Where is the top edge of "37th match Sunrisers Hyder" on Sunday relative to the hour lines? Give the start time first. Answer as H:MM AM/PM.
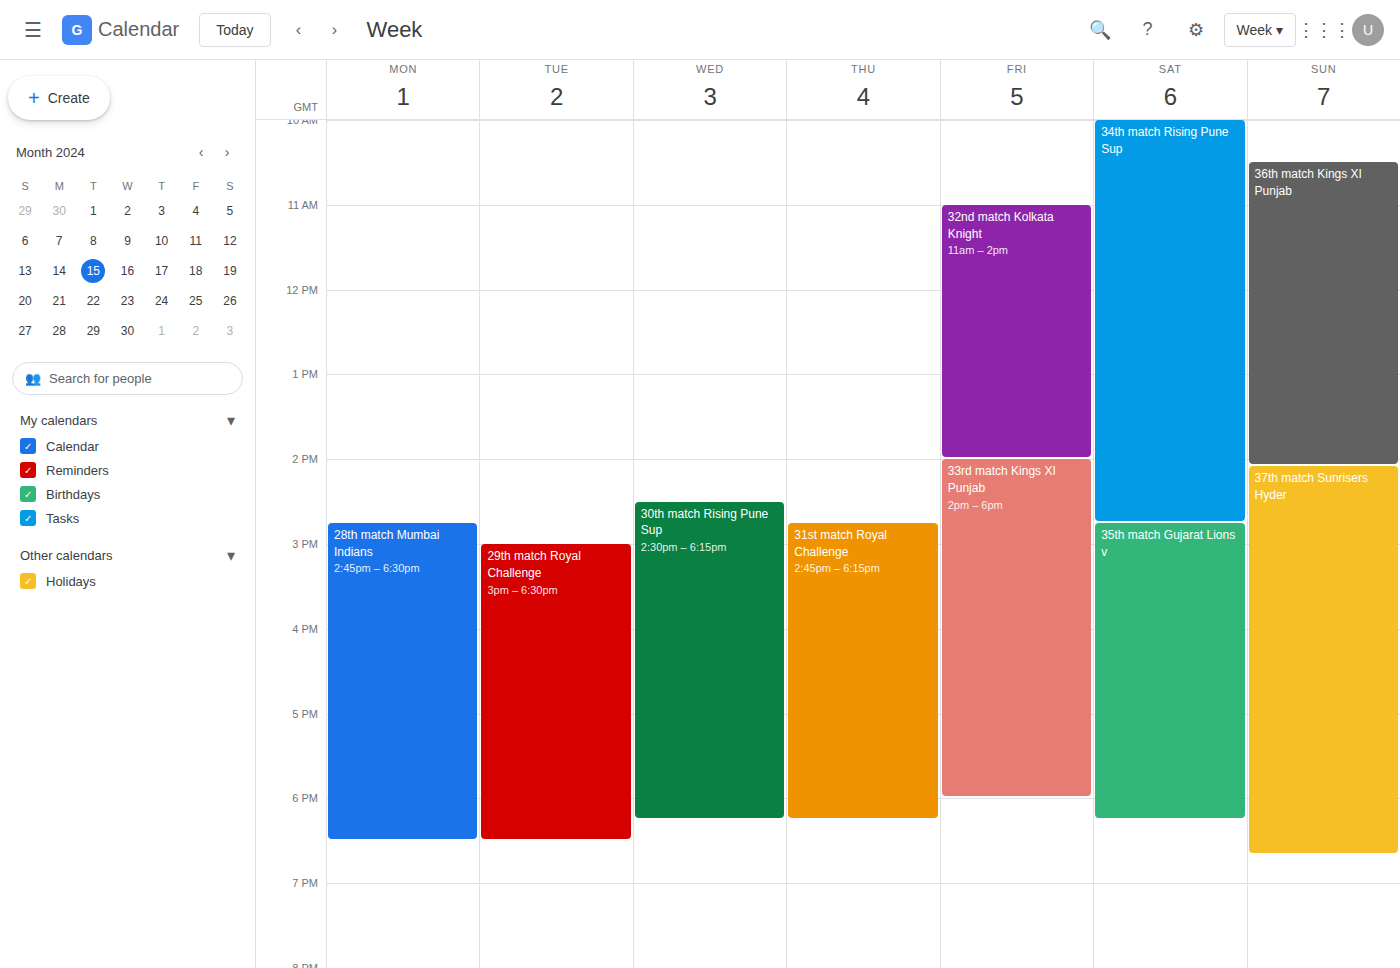
2:05 PM -- neither: 5 minutes below the 2 PM line and 55 minutes above the 3 PM line.